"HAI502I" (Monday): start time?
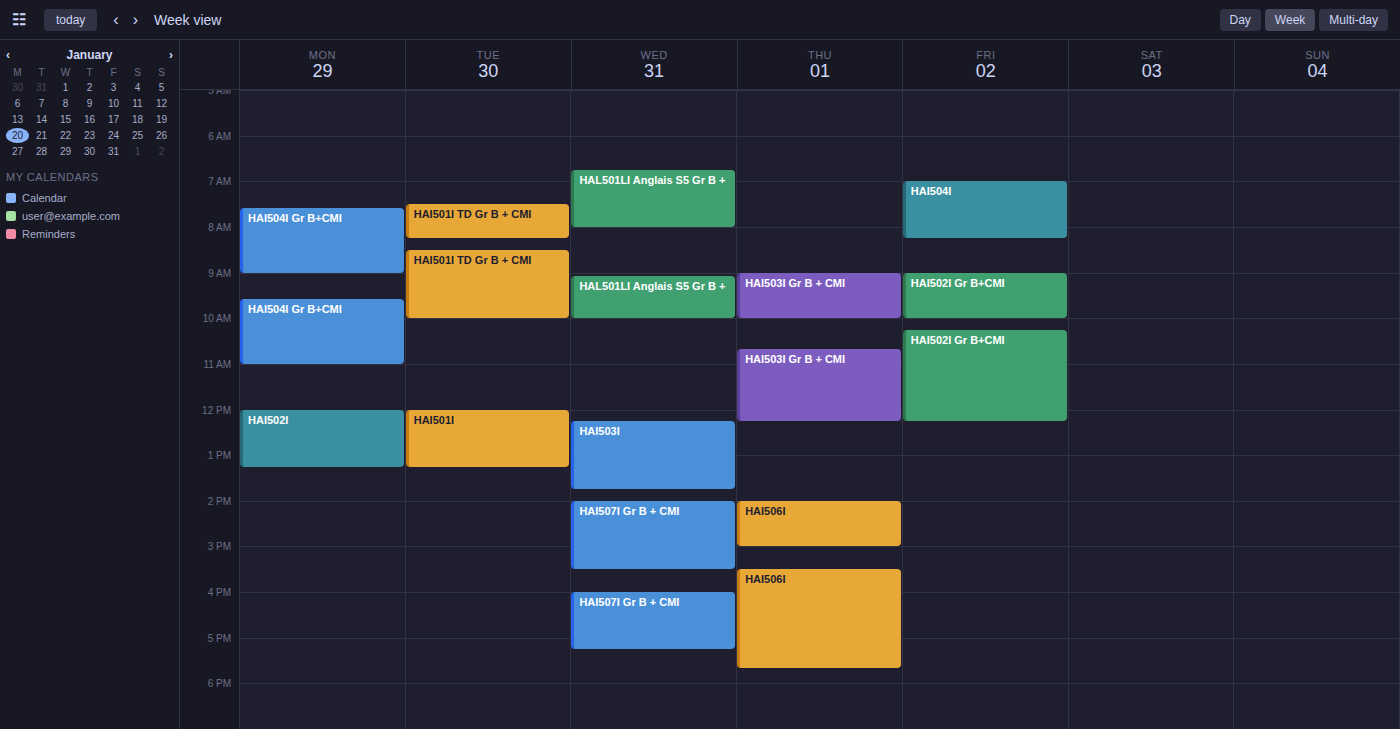
12:00 PM